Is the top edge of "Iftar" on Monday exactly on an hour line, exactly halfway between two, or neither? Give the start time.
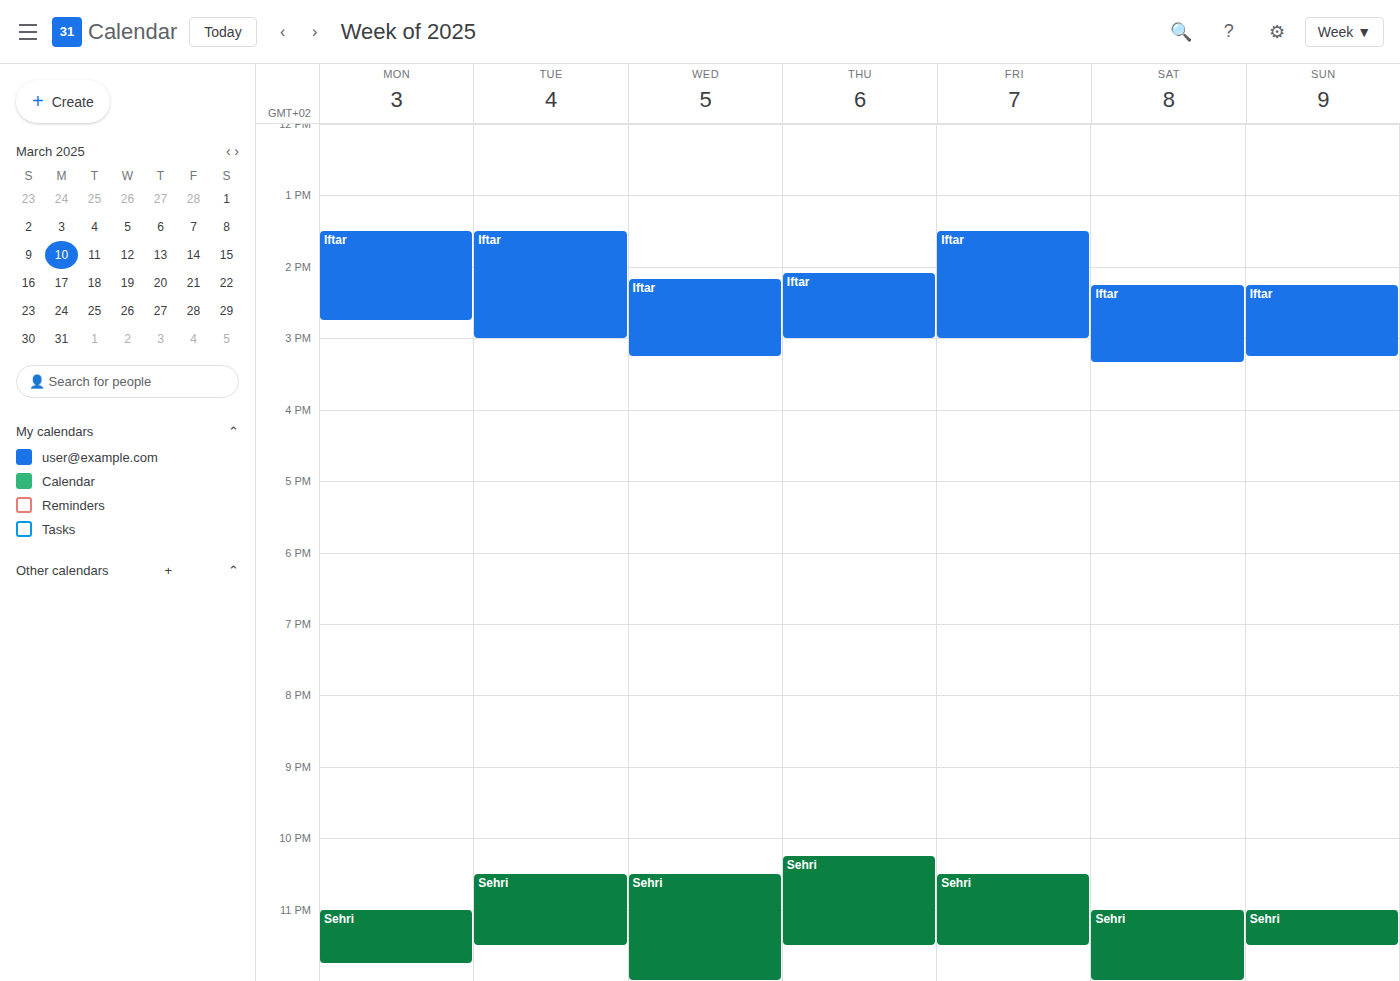
1:30 PM -- halfway between the 1 PM and 2 PM lines.